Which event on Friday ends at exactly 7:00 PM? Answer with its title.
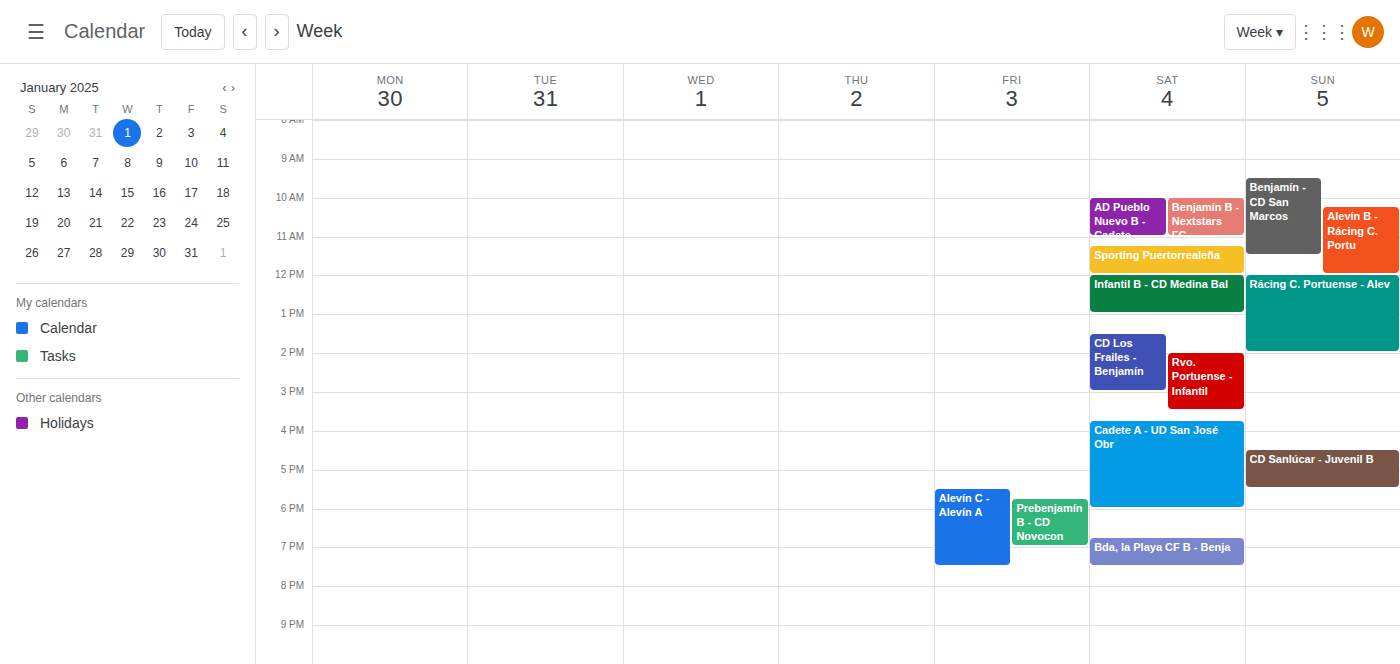
"Prebenjamín B - CD Novocon"